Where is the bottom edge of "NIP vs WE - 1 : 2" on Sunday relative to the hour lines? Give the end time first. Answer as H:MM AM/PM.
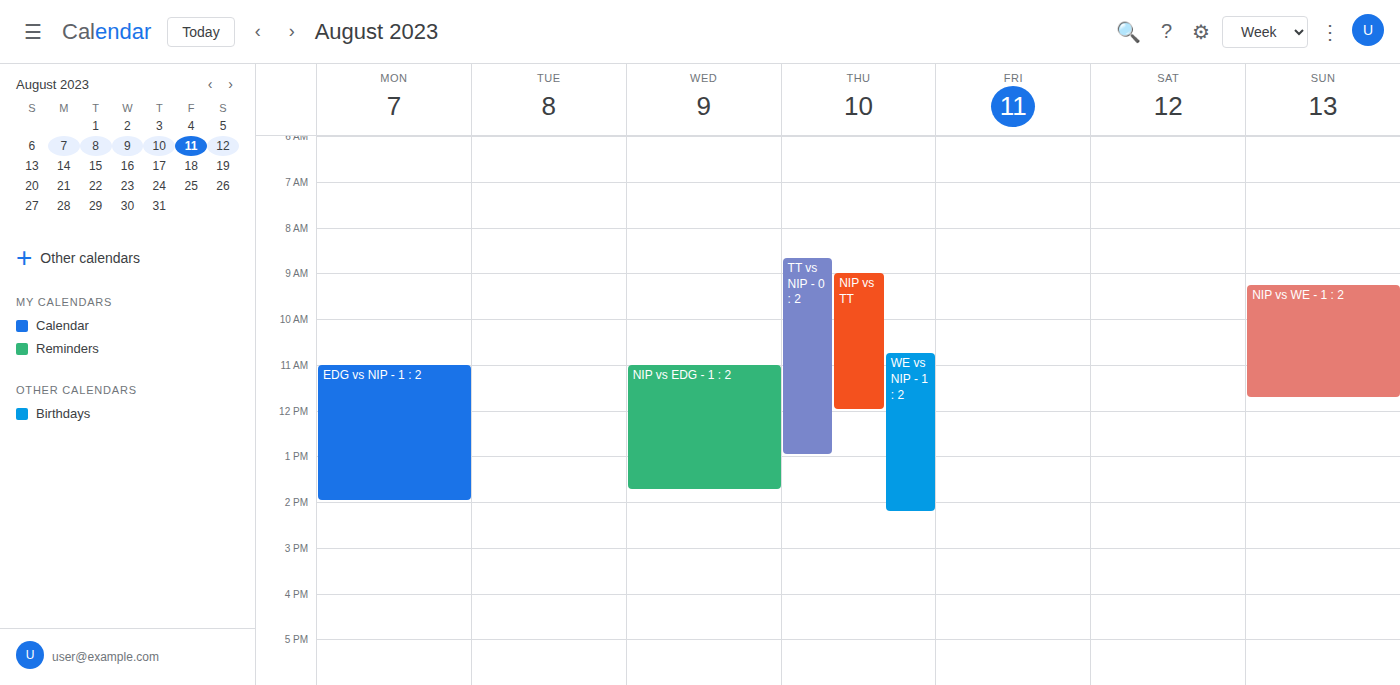
11:45 AM -- neither: three quarters of the way from the 11 AM line to the 12 PM line.